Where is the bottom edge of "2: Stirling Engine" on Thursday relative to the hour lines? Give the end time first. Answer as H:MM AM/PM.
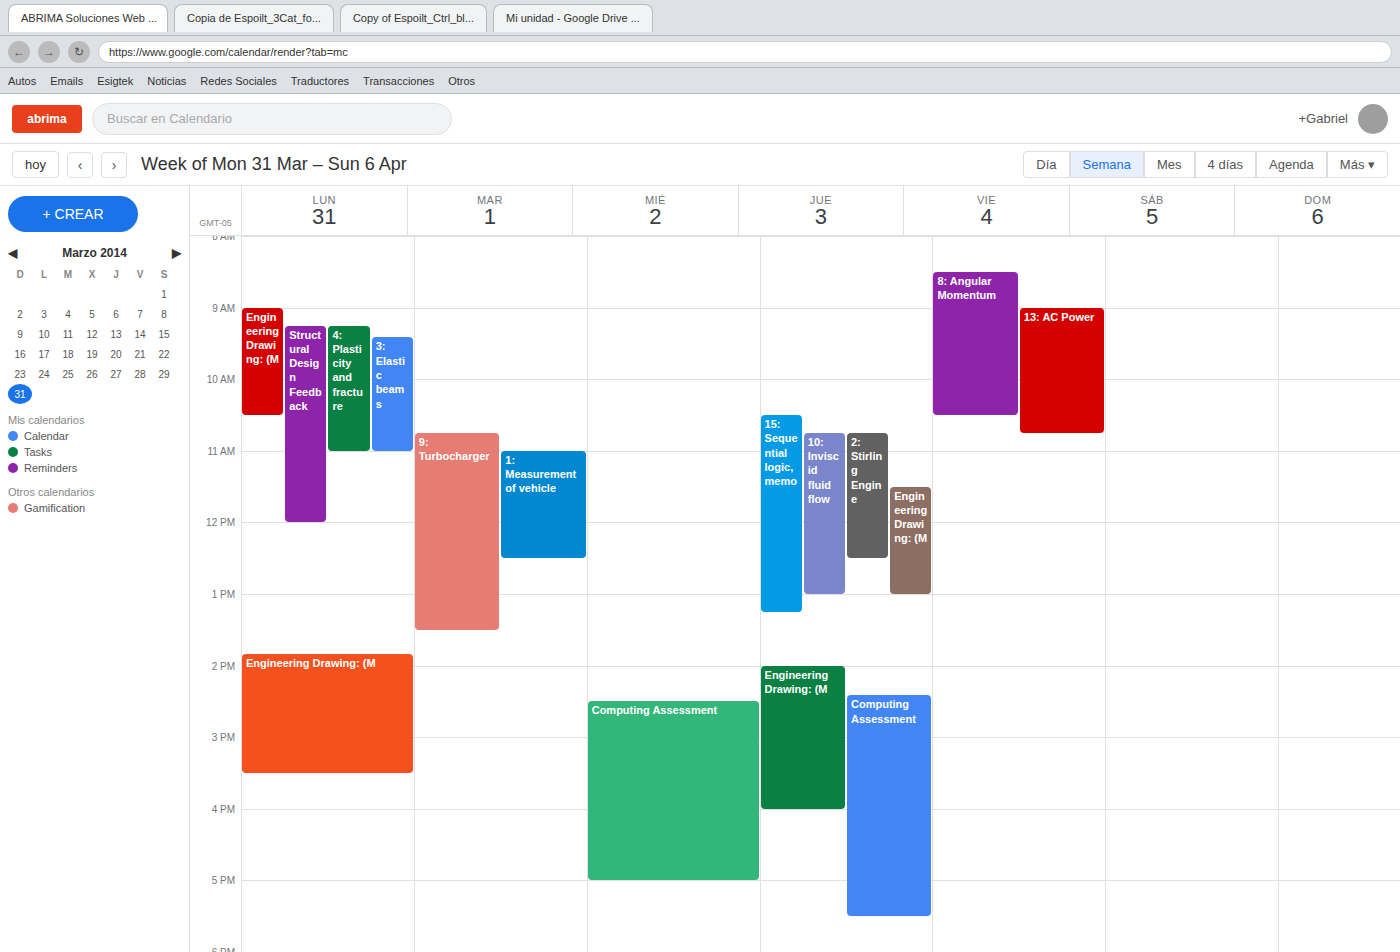
12:30 PM -- halfway between the 12 PM and 1 PM lines.